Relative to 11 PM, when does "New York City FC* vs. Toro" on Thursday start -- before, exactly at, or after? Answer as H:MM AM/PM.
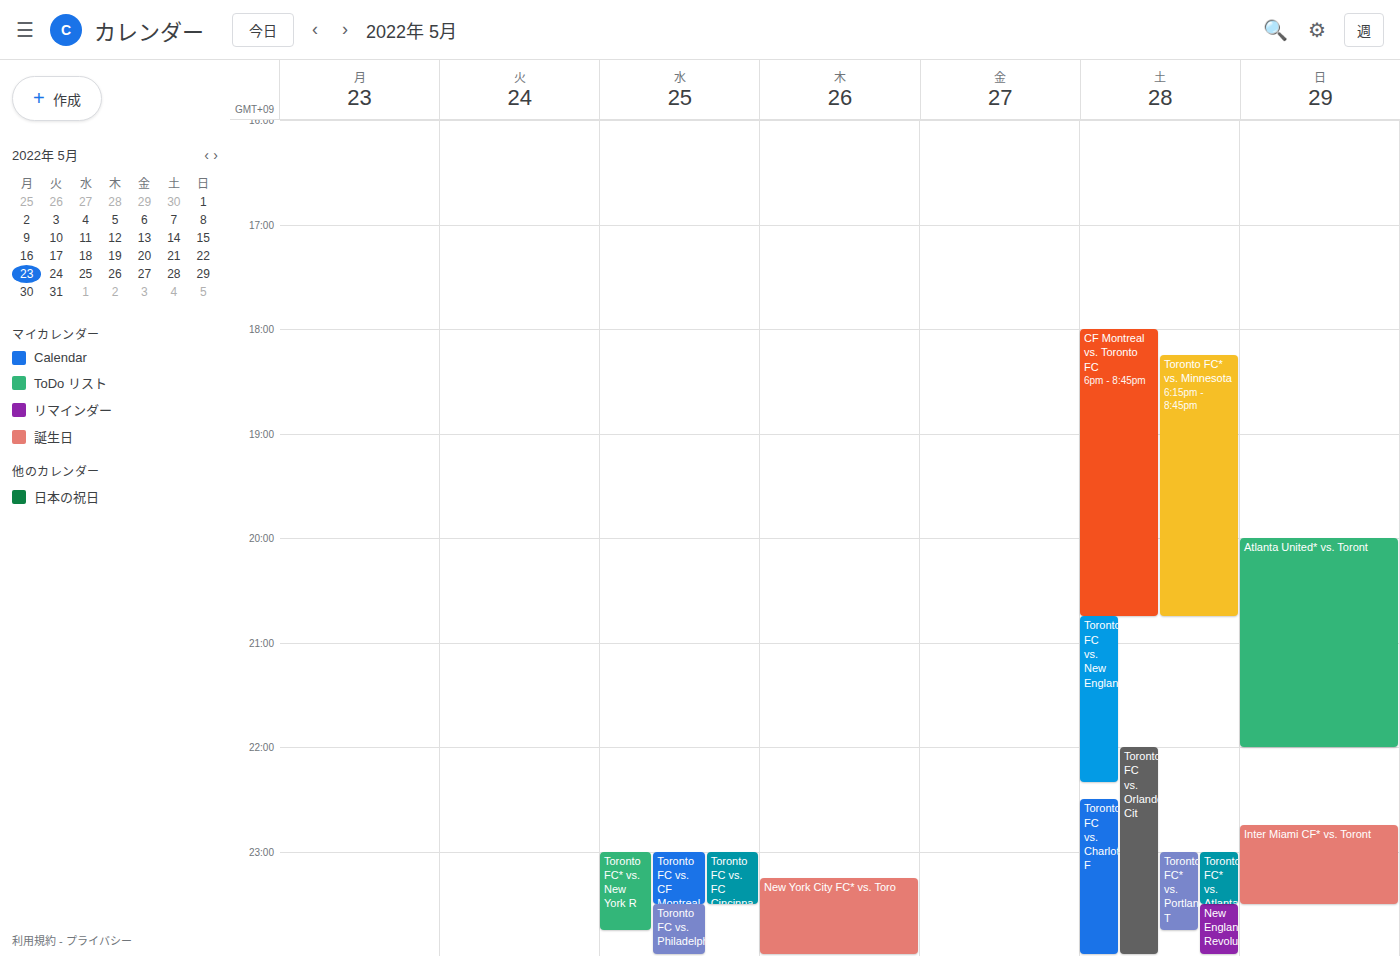
11:15 PM -- after 11 PM, 15 minutes below the 11 PM line.